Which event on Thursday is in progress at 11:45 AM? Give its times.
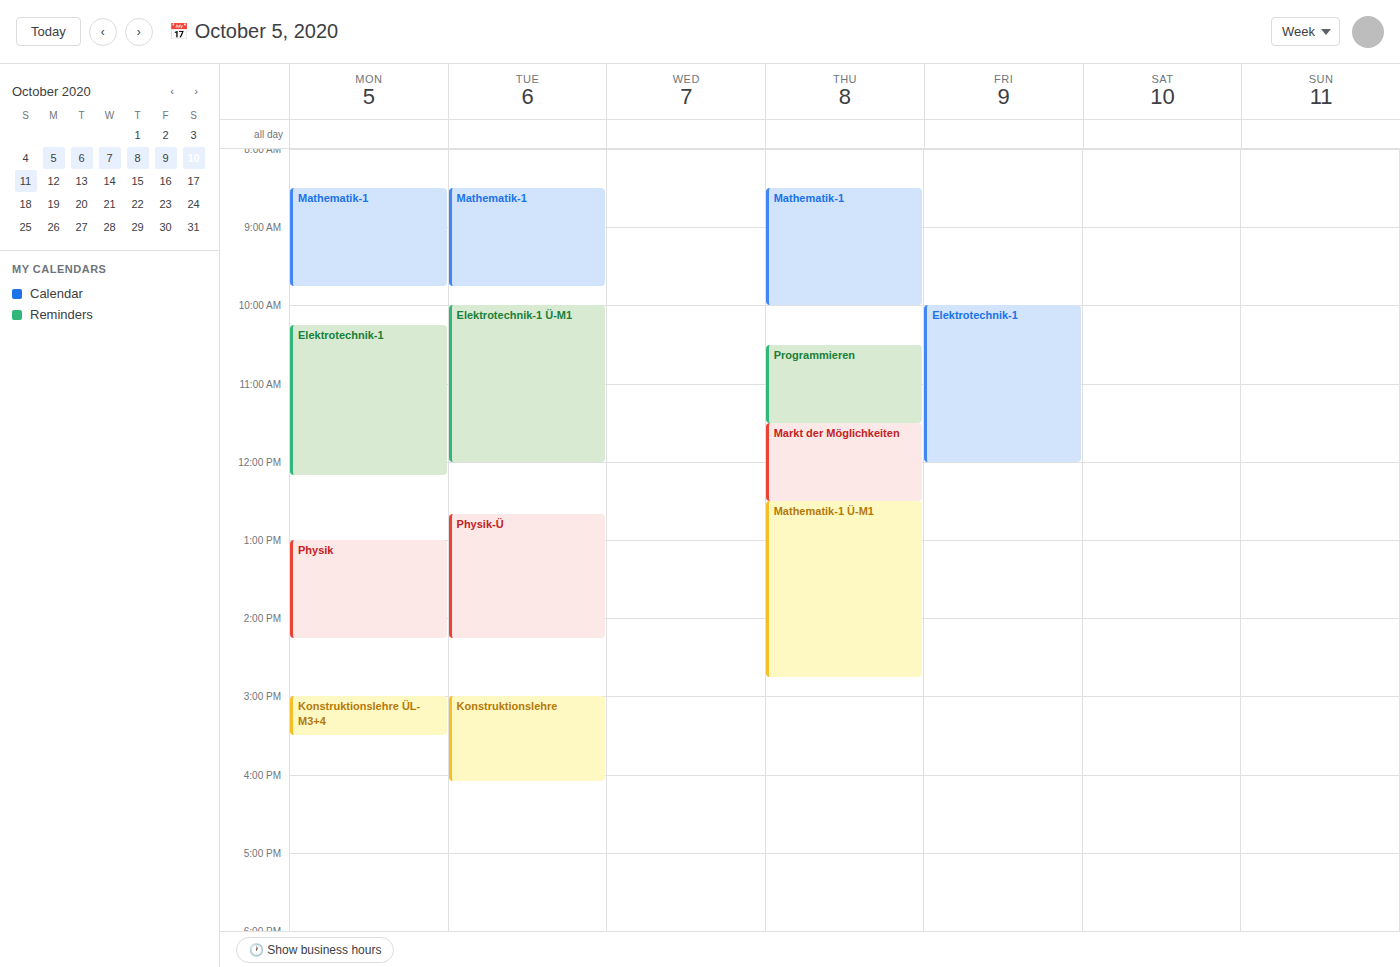
"Markt der Möglichkeiten", 11:30 AM to 12:30 PM